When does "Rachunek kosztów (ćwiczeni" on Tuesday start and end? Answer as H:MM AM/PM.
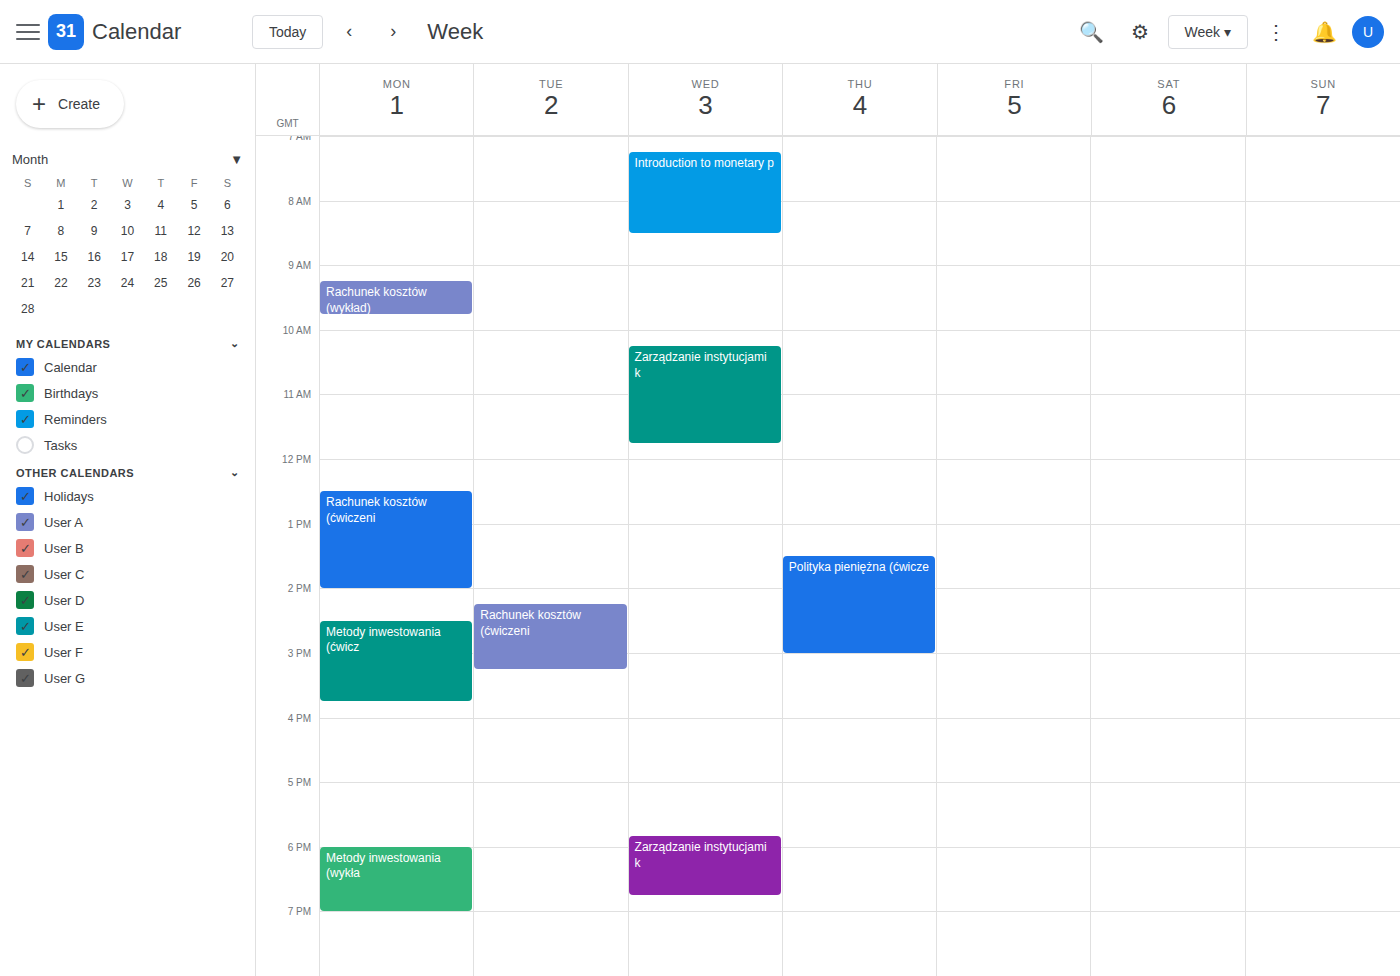
2:15 PM to 3:15 PM